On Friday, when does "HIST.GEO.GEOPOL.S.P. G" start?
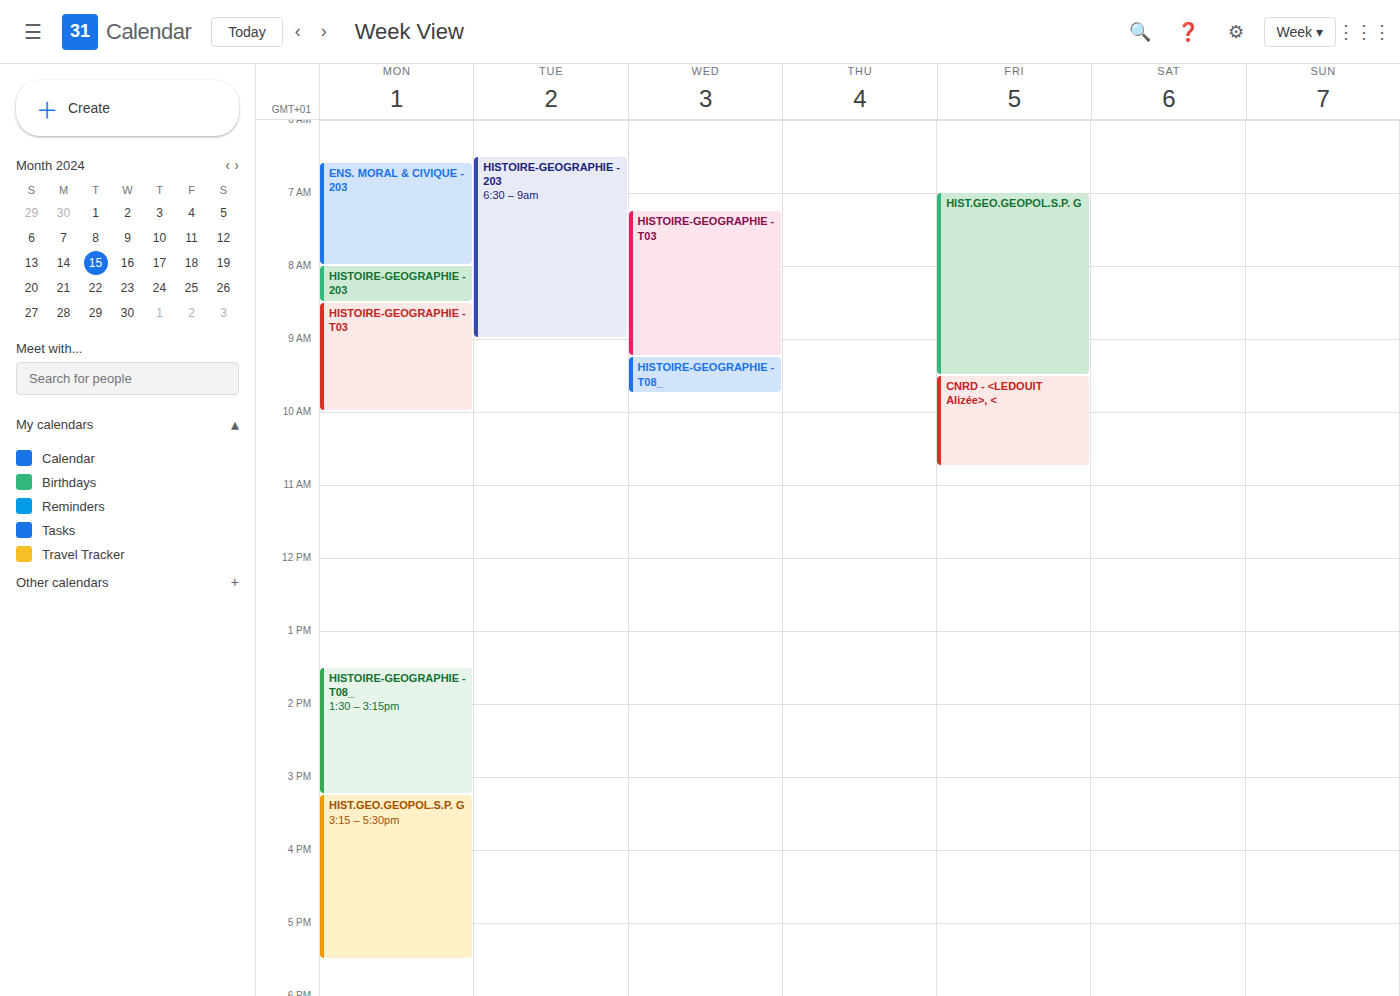
7:00 AM